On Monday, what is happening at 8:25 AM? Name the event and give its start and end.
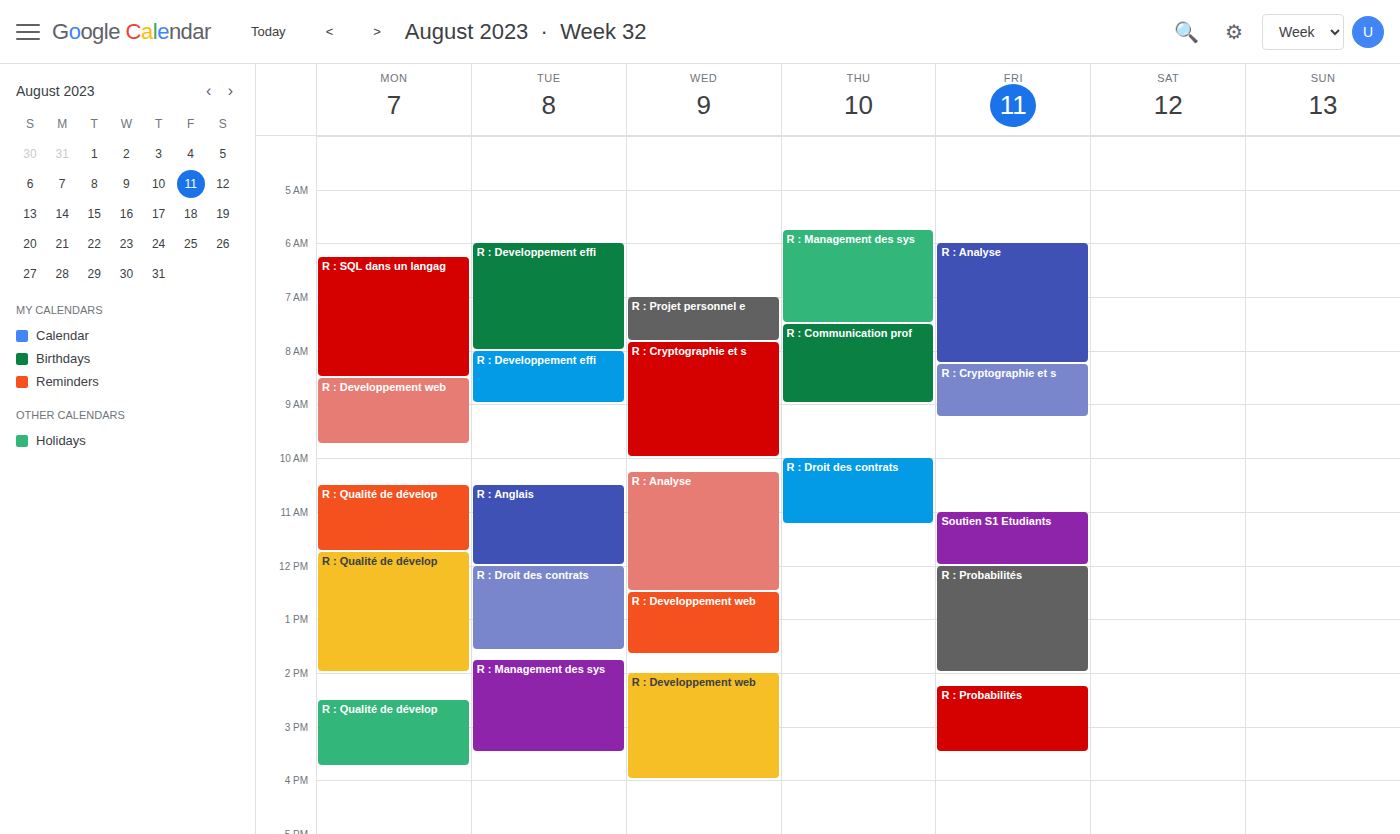
"R : SQL dans un langag", 6:15 AM to 8:30 AM